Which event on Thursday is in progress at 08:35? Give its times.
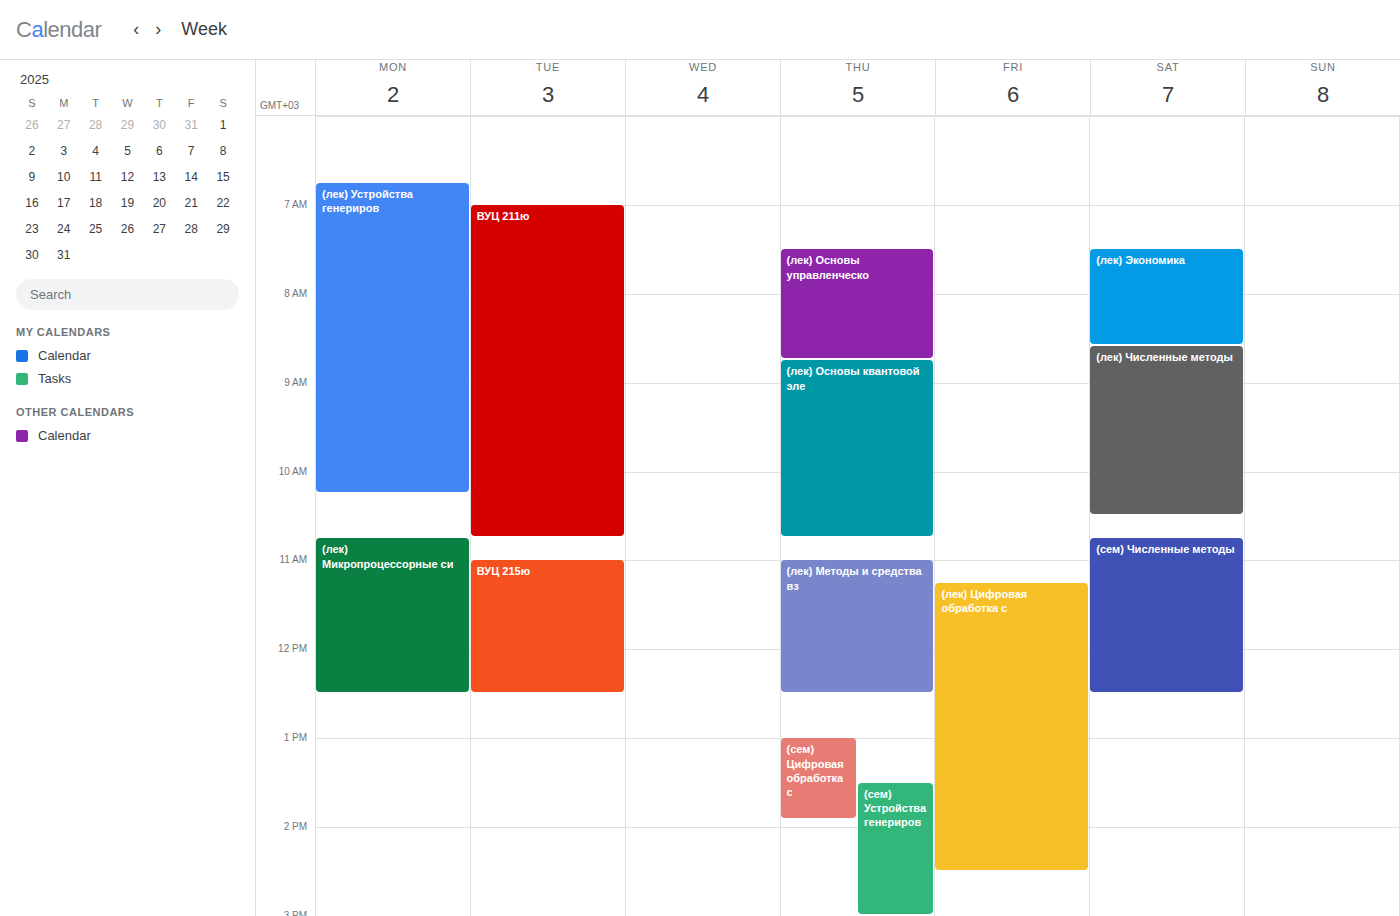
"(лек) Основы управленческо", 07:30 to 08:45